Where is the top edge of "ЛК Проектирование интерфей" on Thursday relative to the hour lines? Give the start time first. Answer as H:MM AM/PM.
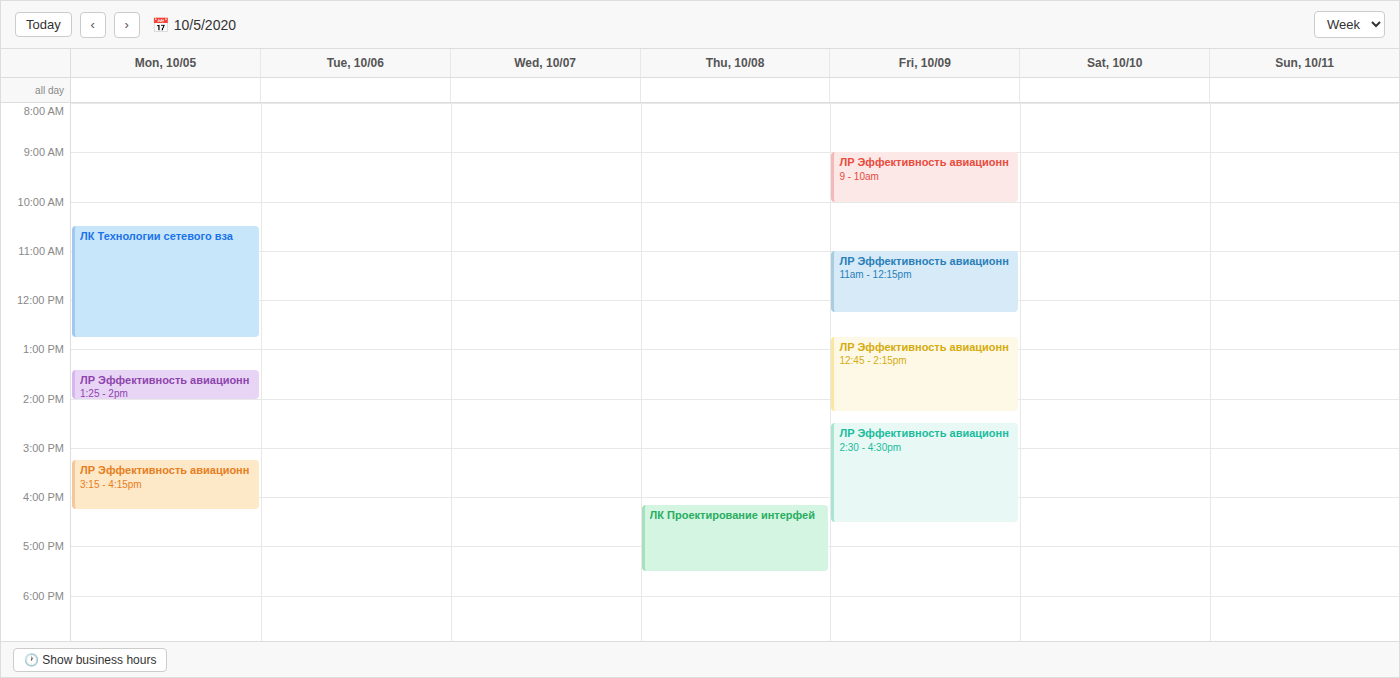
4:10 PM -- neither: 10 minutes below the 4 PM line and 50 minutes above the 5 PM line.